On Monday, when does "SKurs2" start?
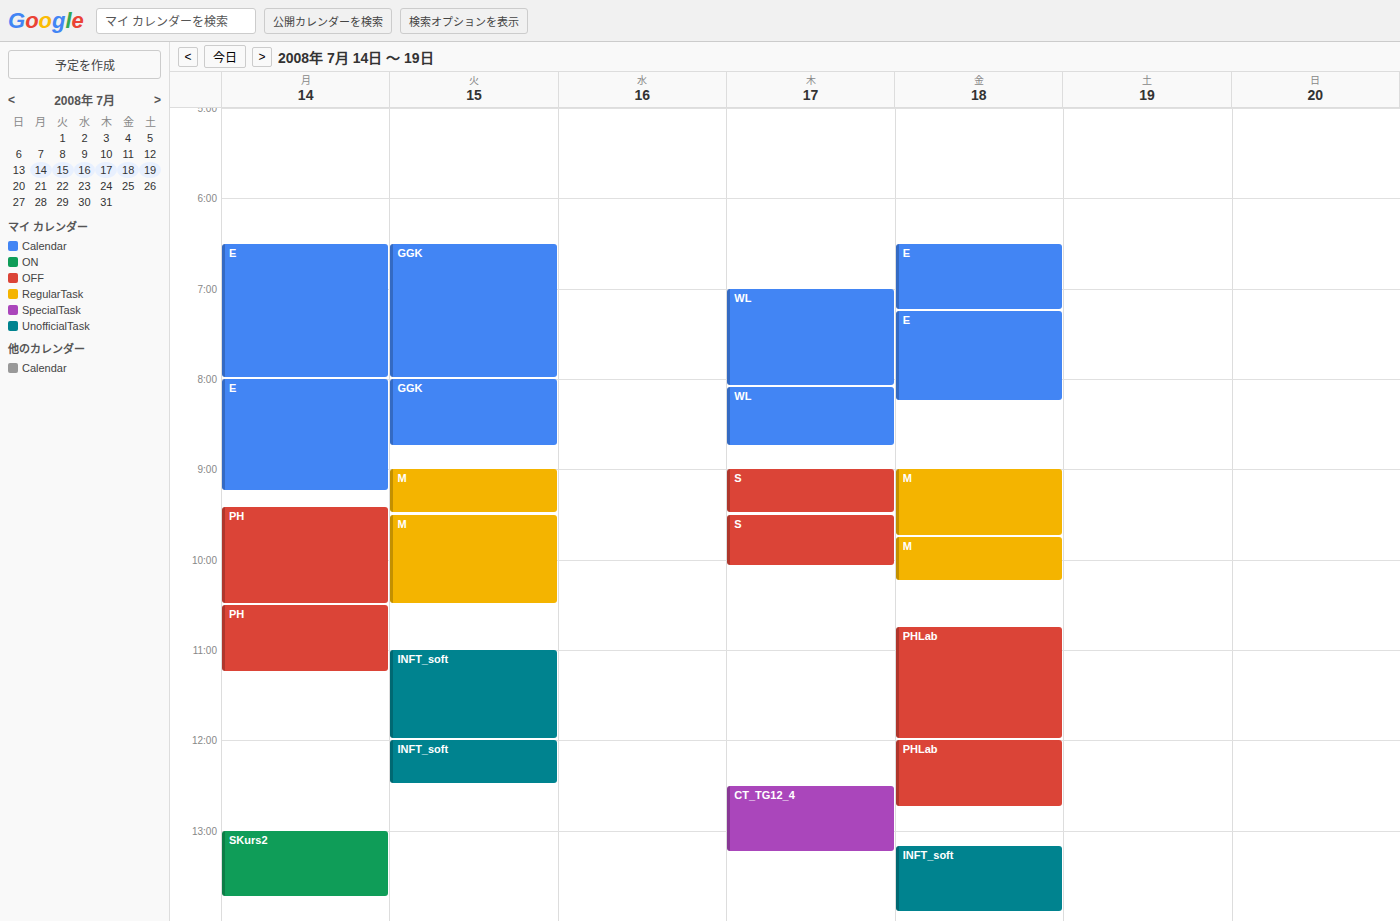
13:00